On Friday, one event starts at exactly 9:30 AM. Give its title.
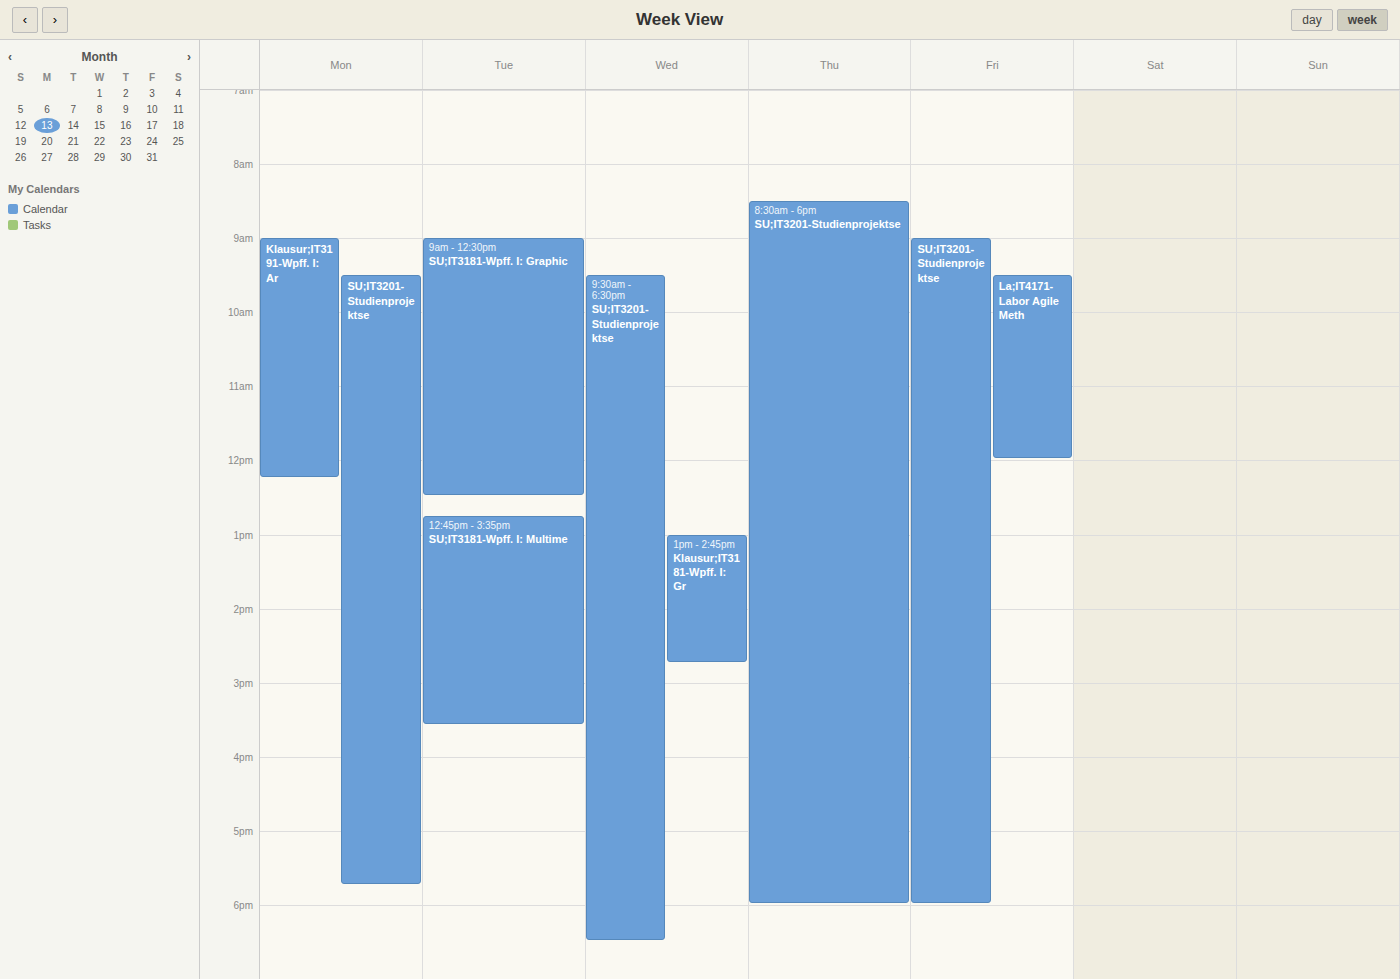
"La;IT4171-Labor Agile Meth"